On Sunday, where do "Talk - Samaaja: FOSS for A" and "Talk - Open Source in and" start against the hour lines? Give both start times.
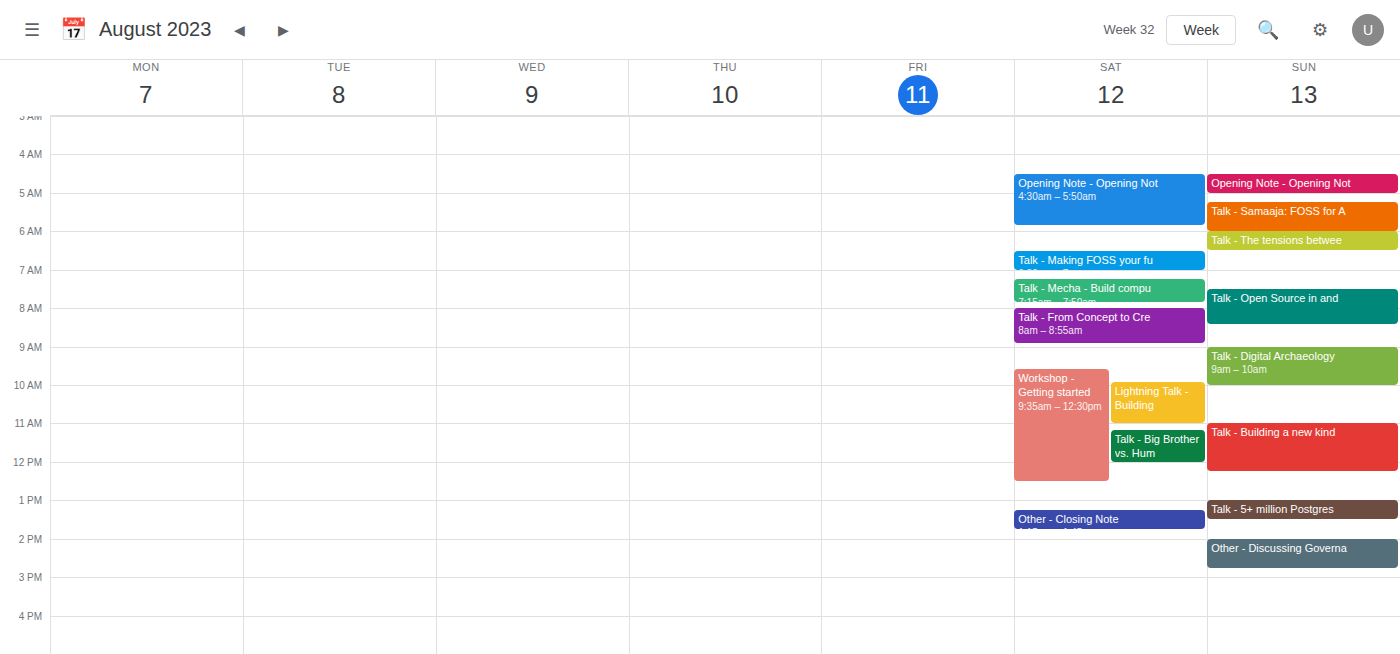
"Talk - Samaaja: FOSS for A": 05:15, neither: a quarter of the way from the 05:00 line to the 06:00 line. "Talk - Open Source in and": 07:30, halfway between the 07:00 and 08:00 lines.